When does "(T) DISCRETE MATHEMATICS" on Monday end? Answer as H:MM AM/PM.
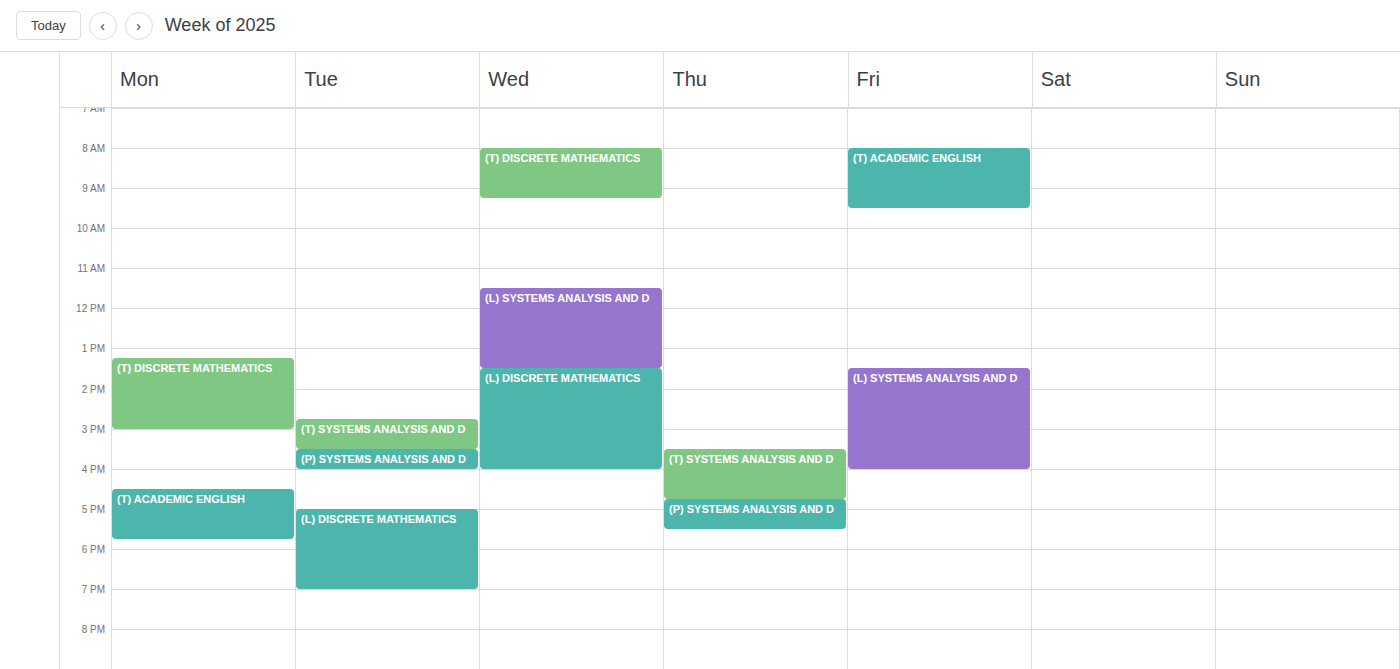
3:00 PM